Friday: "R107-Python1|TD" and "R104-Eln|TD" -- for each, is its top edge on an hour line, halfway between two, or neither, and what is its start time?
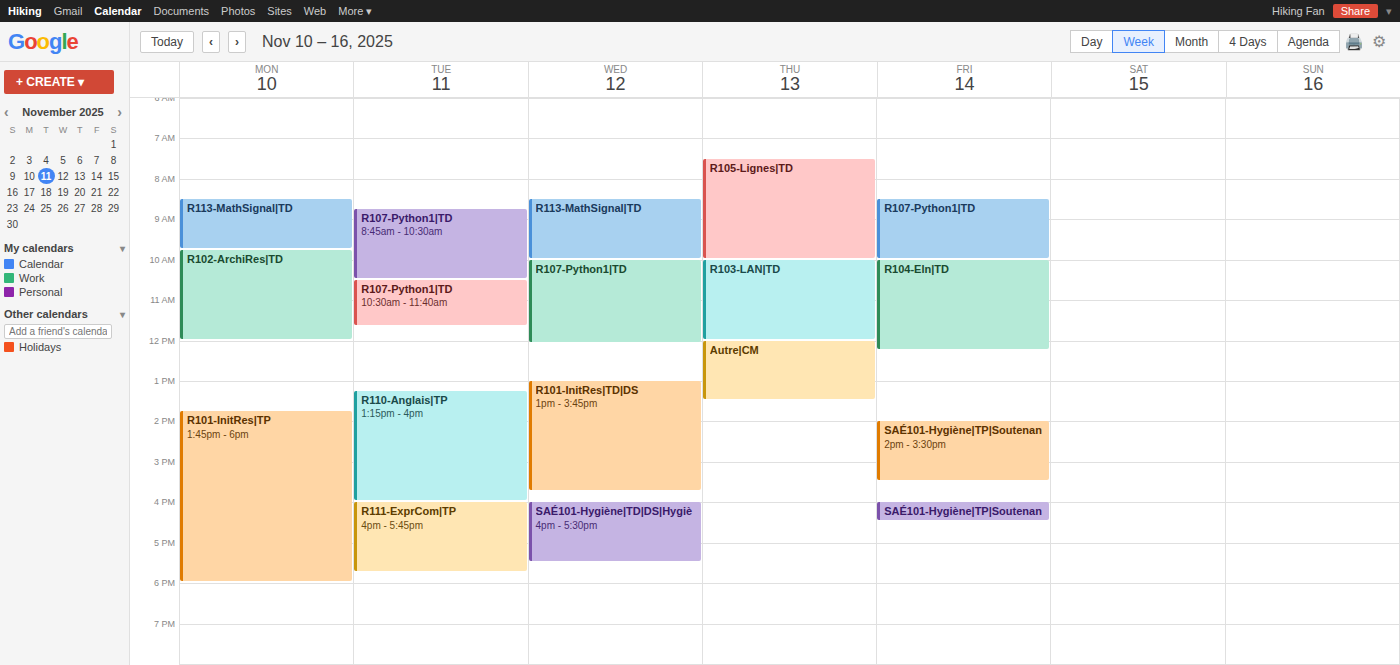
"R107-Python1|TD": 8:30 AM, halfway between the 8 AM and 9 AM lines. "R104-Eln|TD": 10:00 AM, exactly on the 10 AM line.